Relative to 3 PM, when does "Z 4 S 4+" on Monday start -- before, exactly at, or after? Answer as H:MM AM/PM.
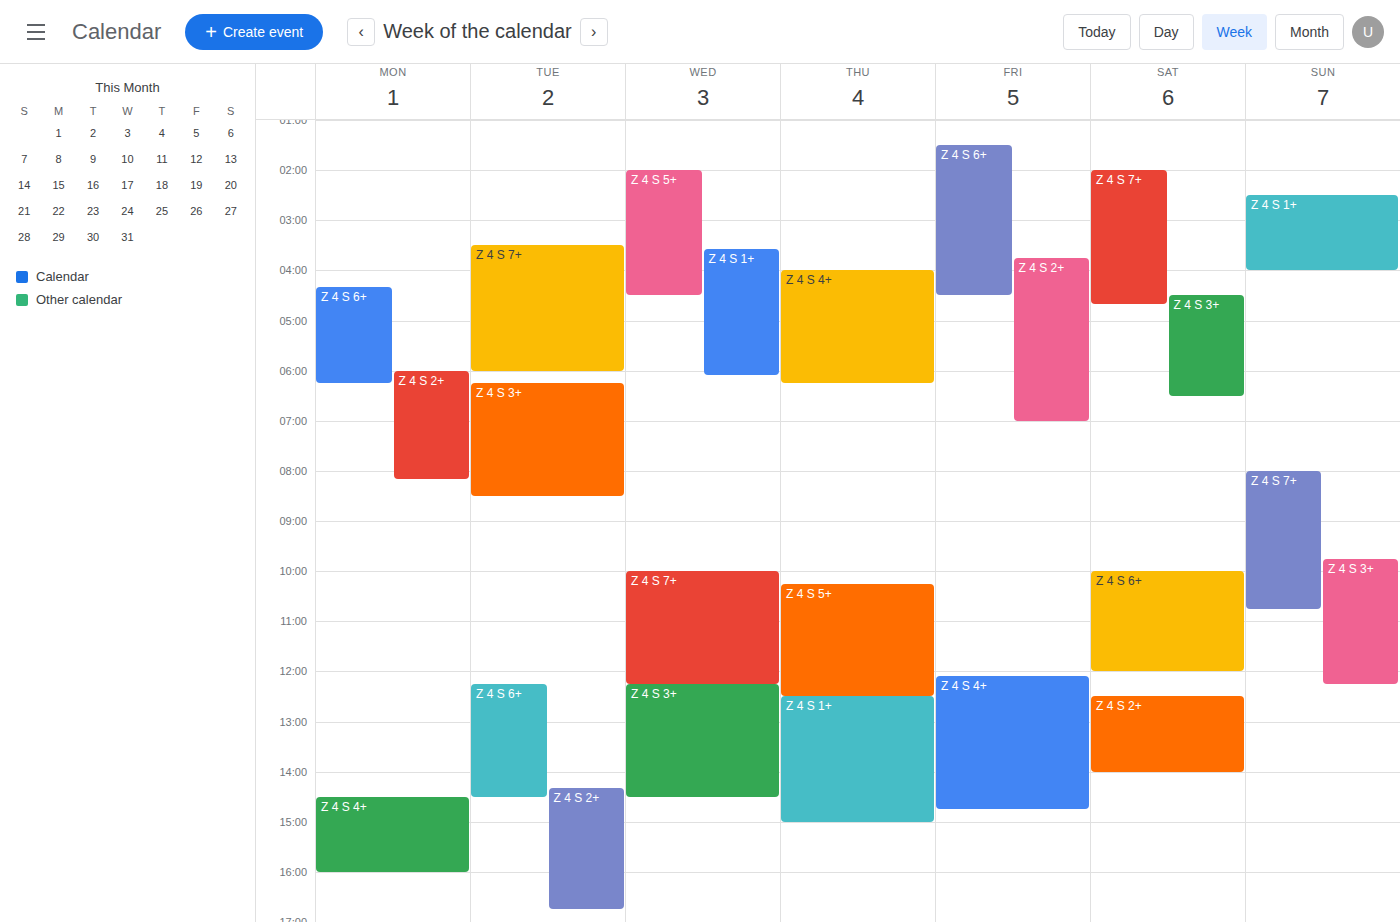
2:30 PM -- before 3 PM, 30 minutes above the 3 PM line.